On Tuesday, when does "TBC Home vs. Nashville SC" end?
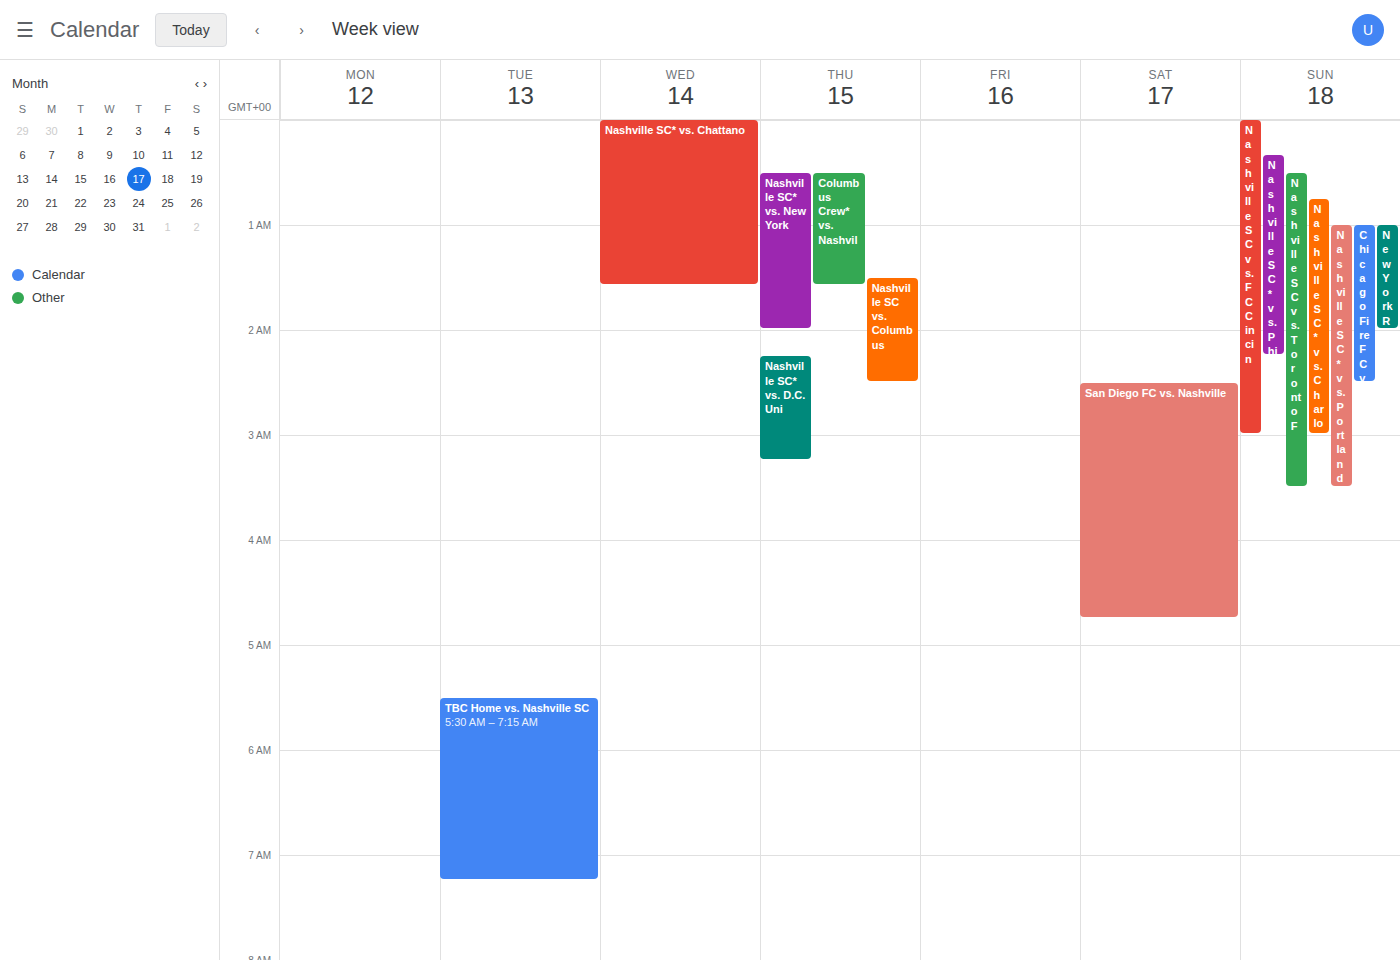
7:15 AM